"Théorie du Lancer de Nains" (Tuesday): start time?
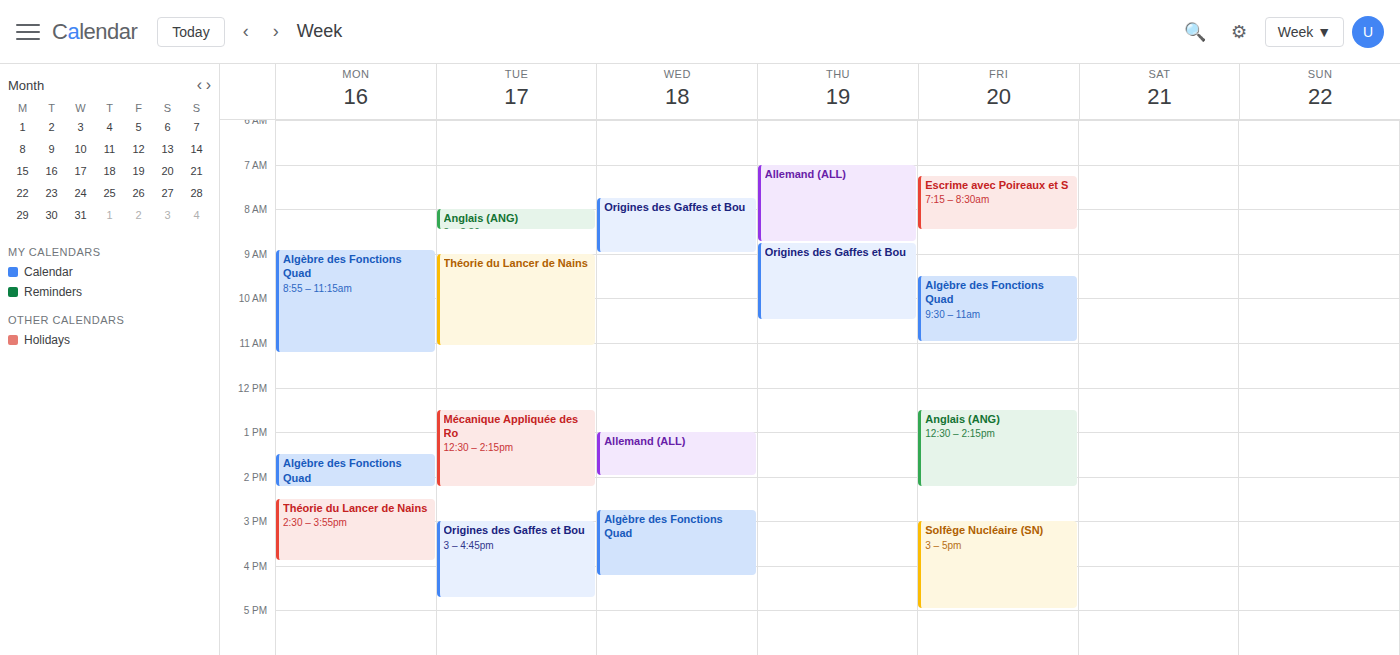
9:00 AM